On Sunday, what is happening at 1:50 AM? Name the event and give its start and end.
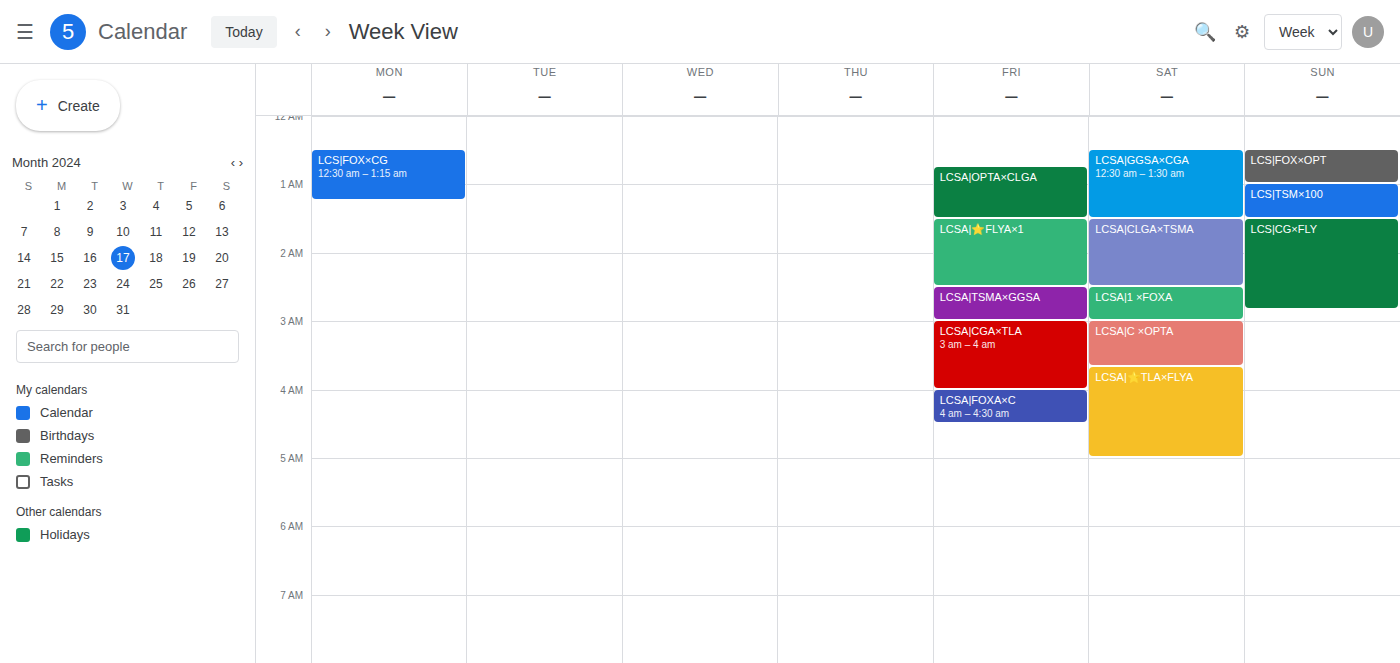
"LCS|CG×FLY", 1:30 AM to 2:50 AM